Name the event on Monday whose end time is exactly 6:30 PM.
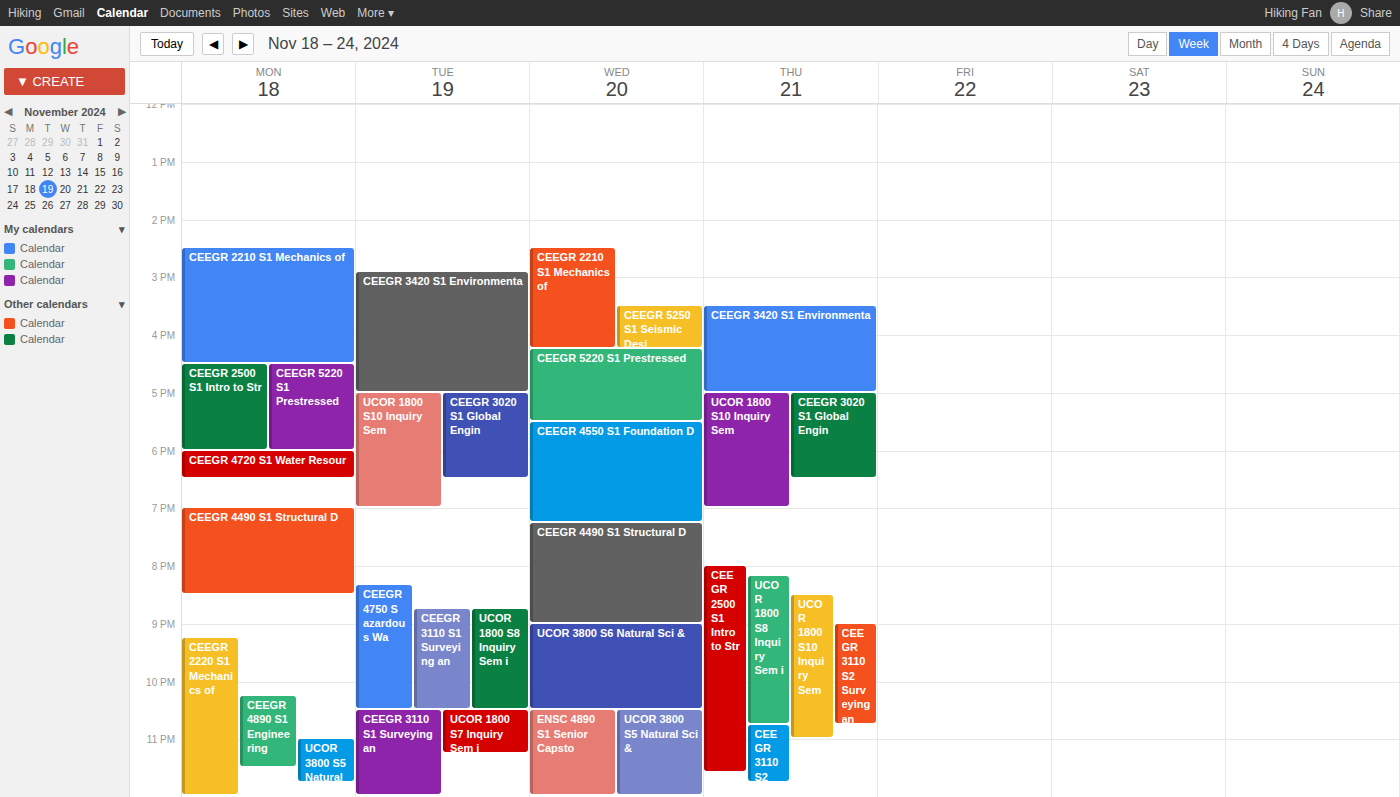
"CEEGR 4720 S1 Water Resour"